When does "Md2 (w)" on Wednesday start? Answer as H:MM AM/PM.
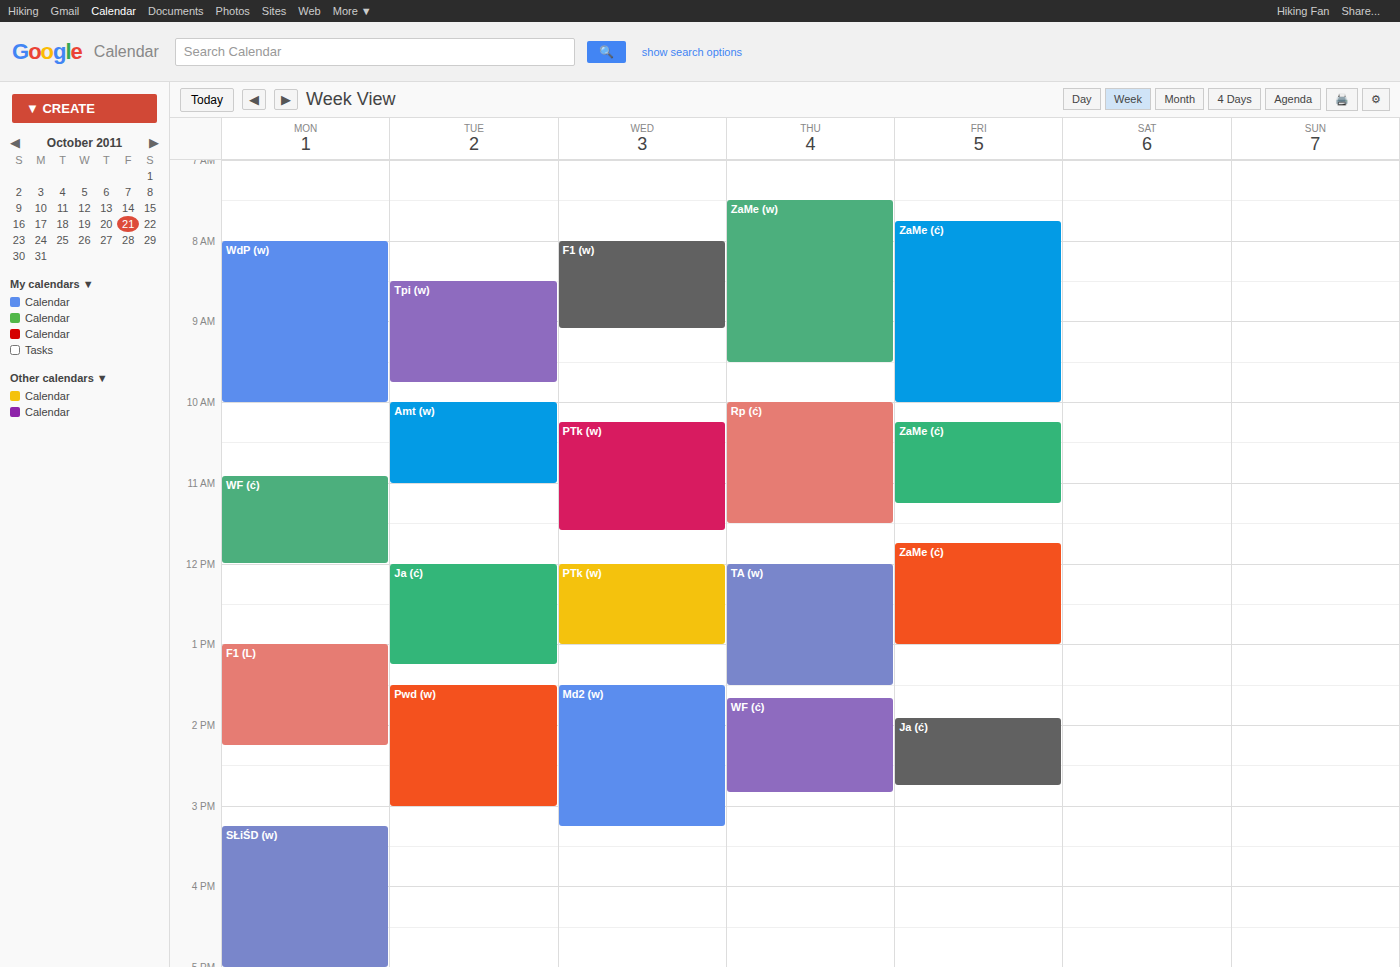
1:30 PM